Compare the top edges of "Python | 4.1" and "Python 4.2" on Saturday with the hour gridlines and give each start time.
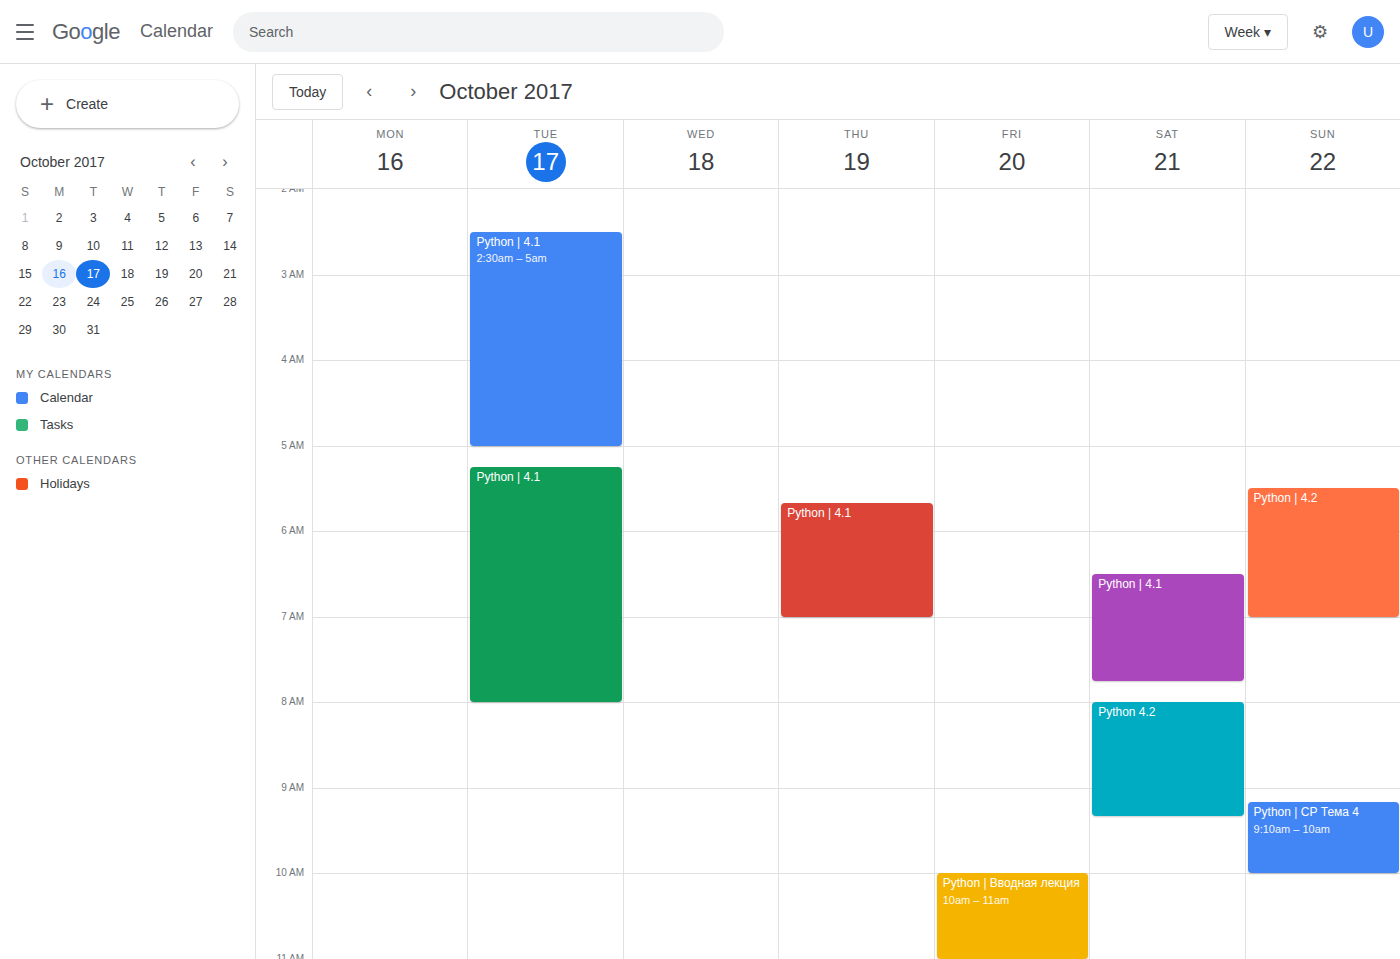
"Python | 4.1": 6:30 AM, halfway between the 6 AM and 7 AM lines. "Python 4.2": 8:00 AM, exactly on the 8 AM line.